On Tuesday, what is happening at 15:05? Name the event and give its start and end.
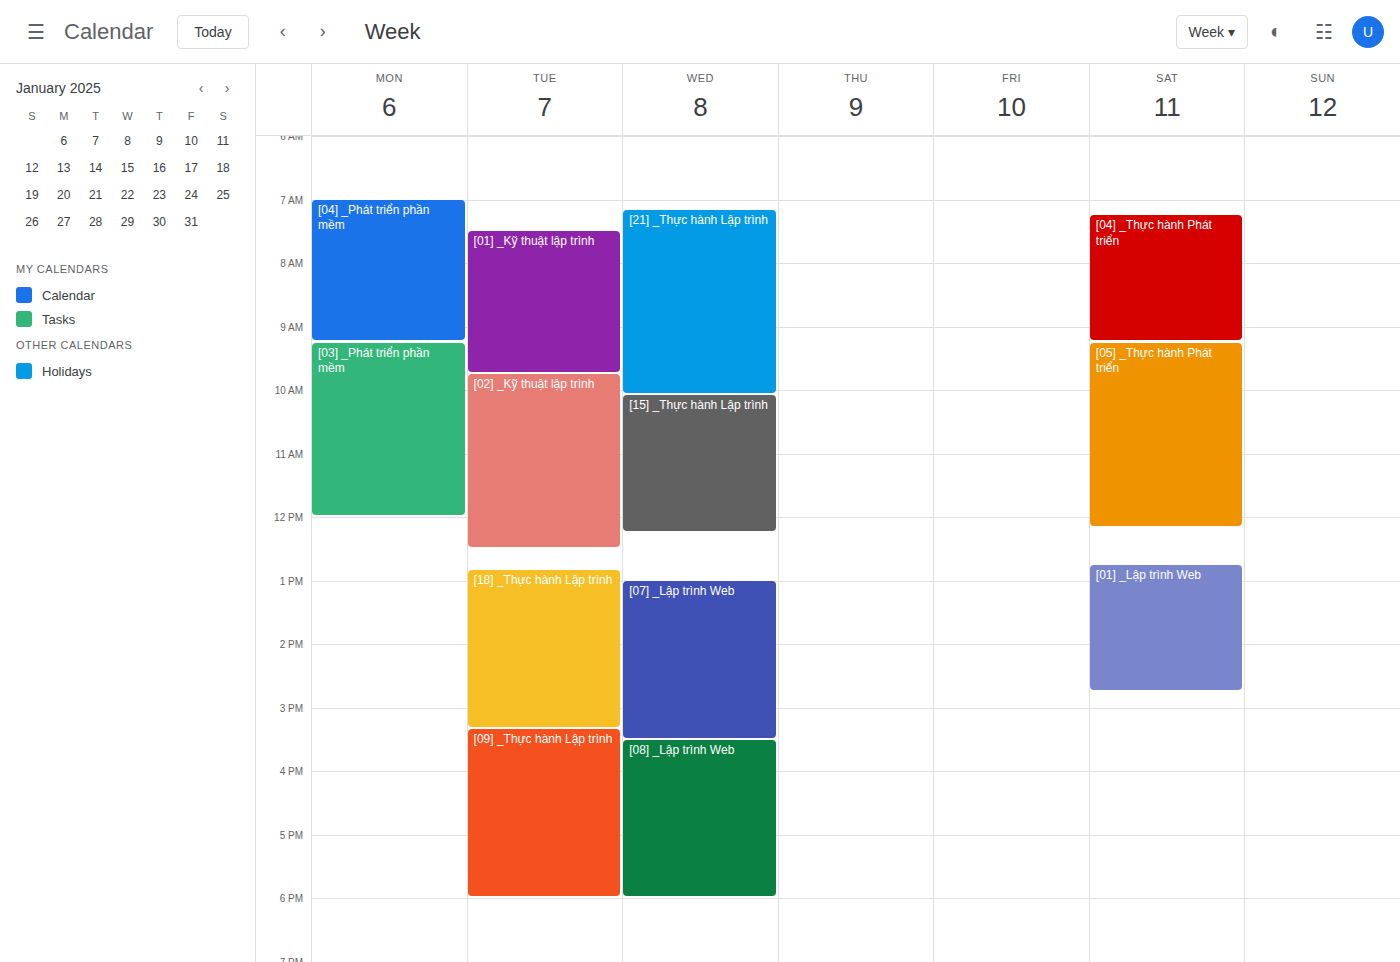
"[18] _Thực hành Lập trình", 12:50 to 15:20